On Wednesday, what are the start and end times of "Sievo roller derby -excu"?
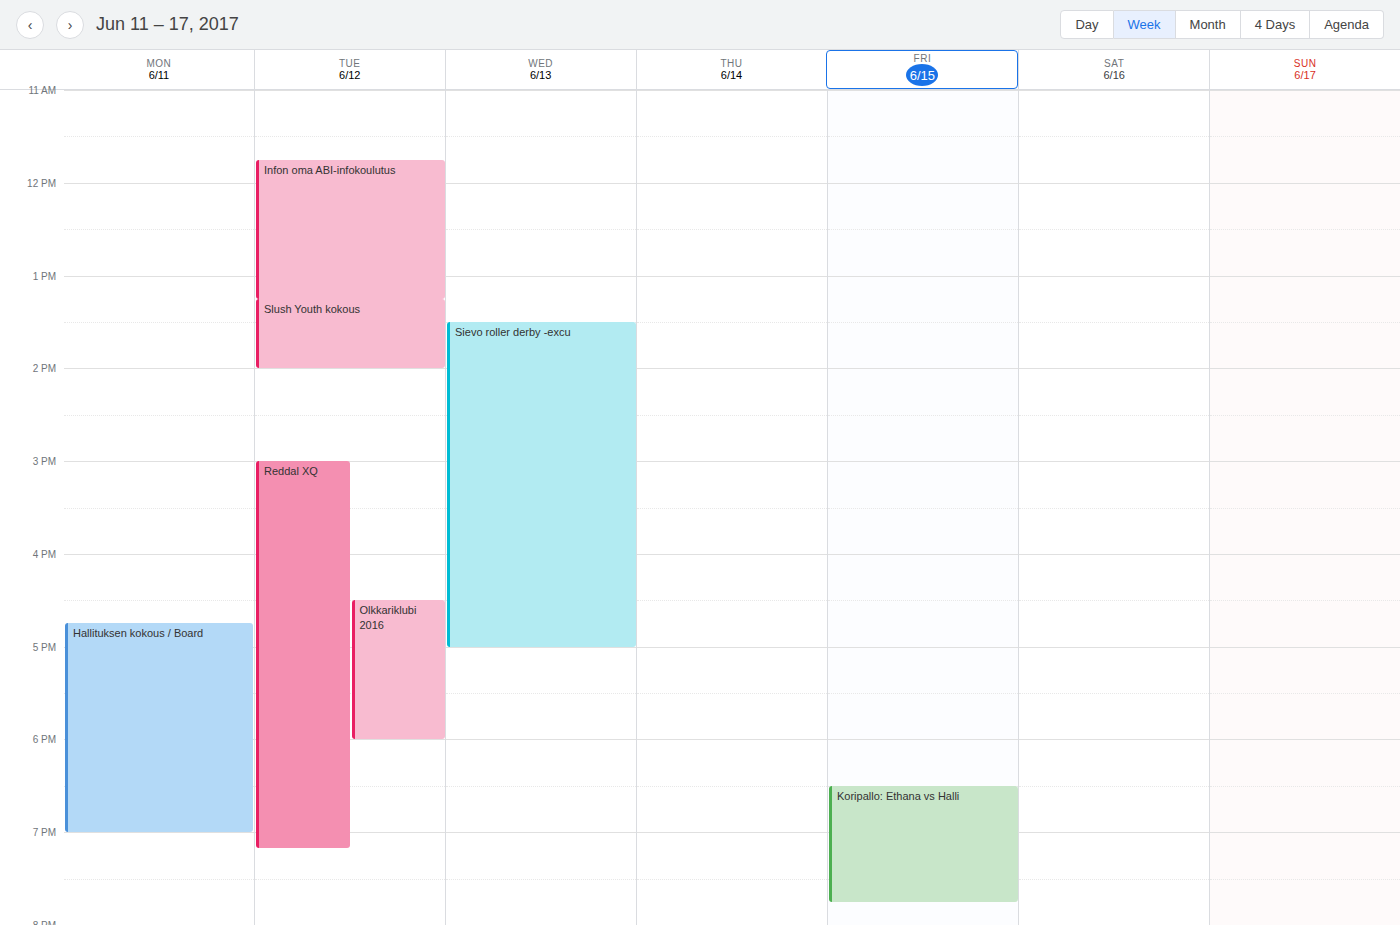
1:30 PM to 5:00 PM